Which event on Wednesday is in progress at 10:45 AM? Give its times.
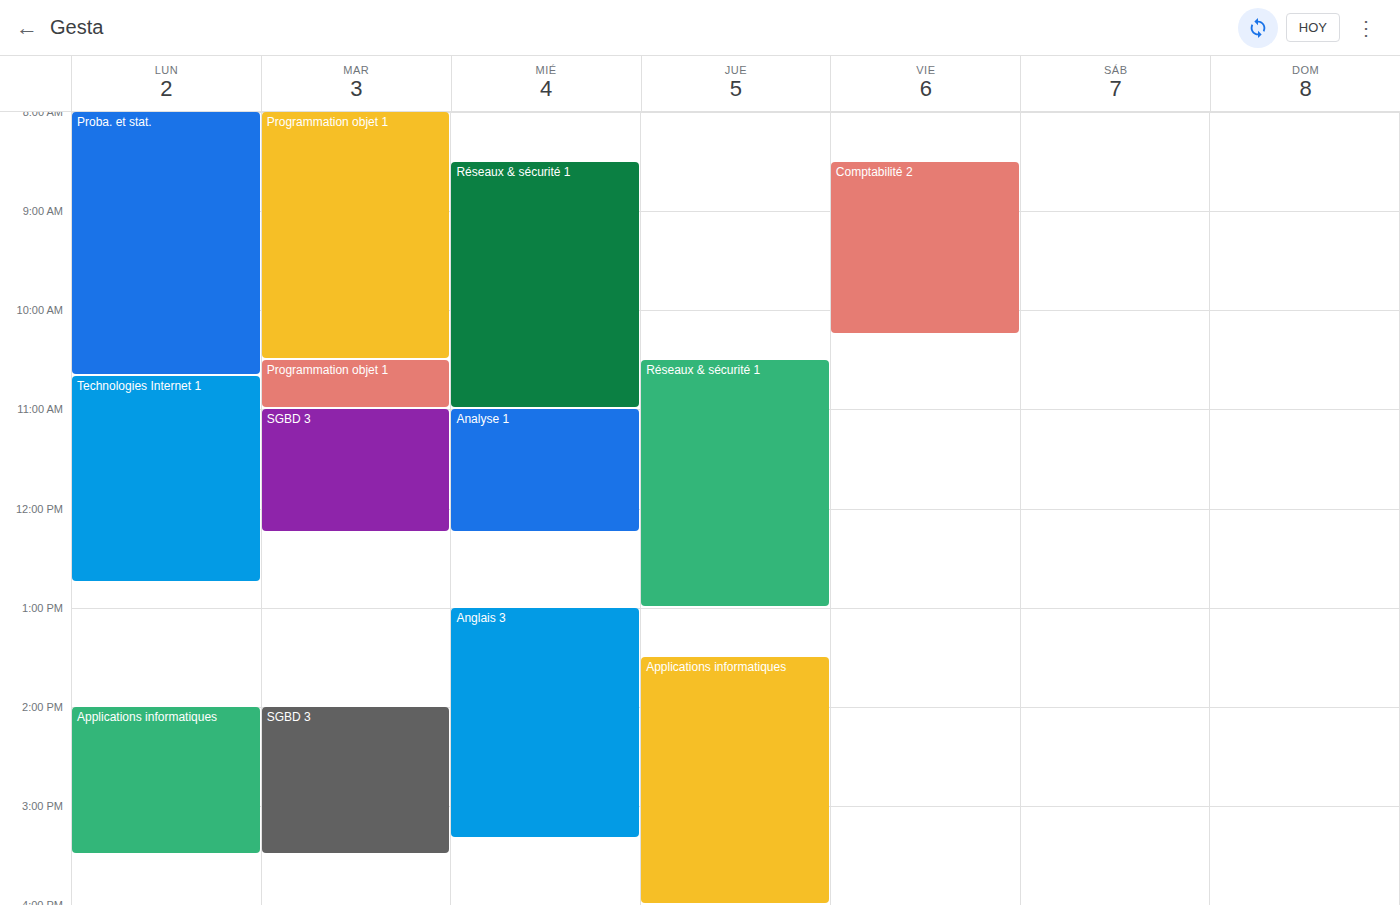
"Réseaux & sécurité 1", 8:30 AM to 11:00 AM